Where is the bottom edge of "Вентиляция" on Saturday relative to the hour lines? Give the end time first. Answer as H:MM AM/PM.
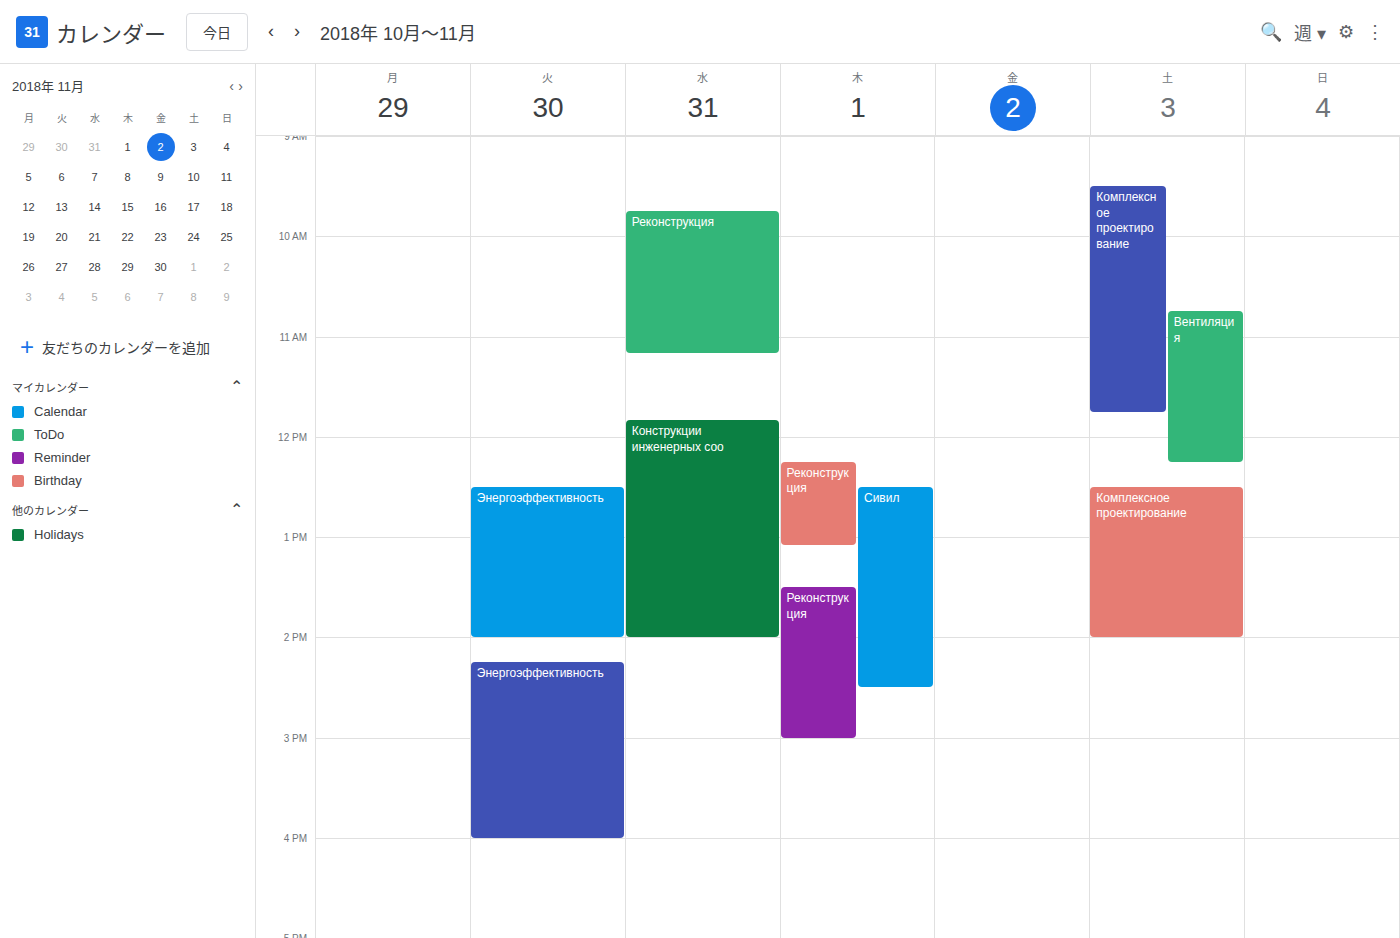
12:15 PM -- neither: a quarter of the way from the 12 PM line to the 1 PM line.